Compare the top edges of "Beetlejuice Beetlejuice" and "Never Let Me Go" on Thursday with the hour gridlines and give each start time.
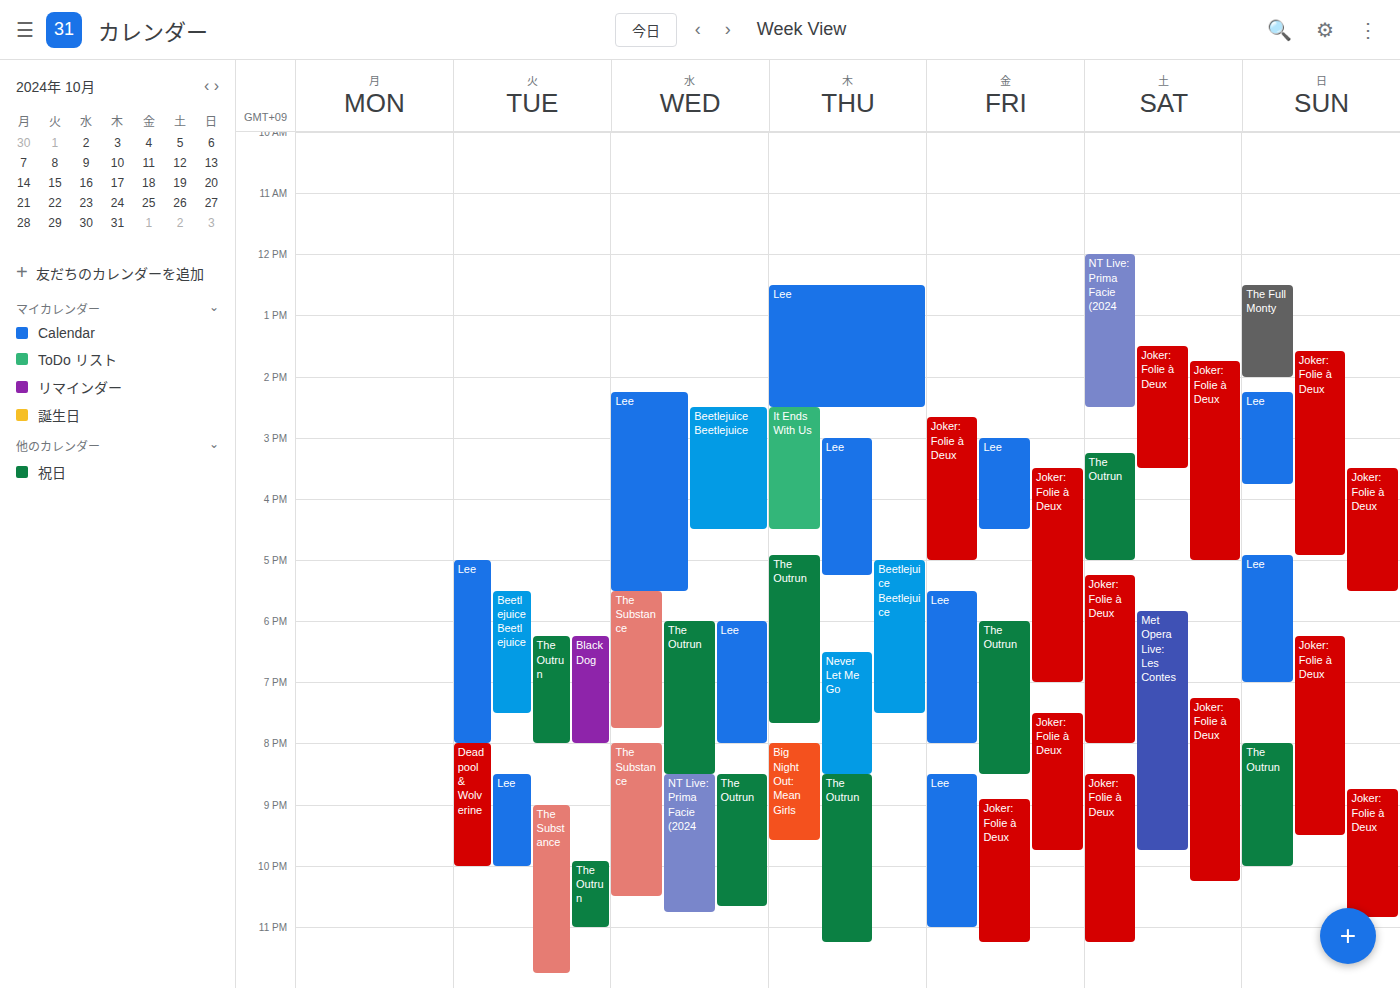
"Beetlejuice Beetlejuice": 5:00 PM, exactly on the 5 PM line. "Never Let Me Go": 6:30 PM, halfway between the 6 PM and 7 PM lines.